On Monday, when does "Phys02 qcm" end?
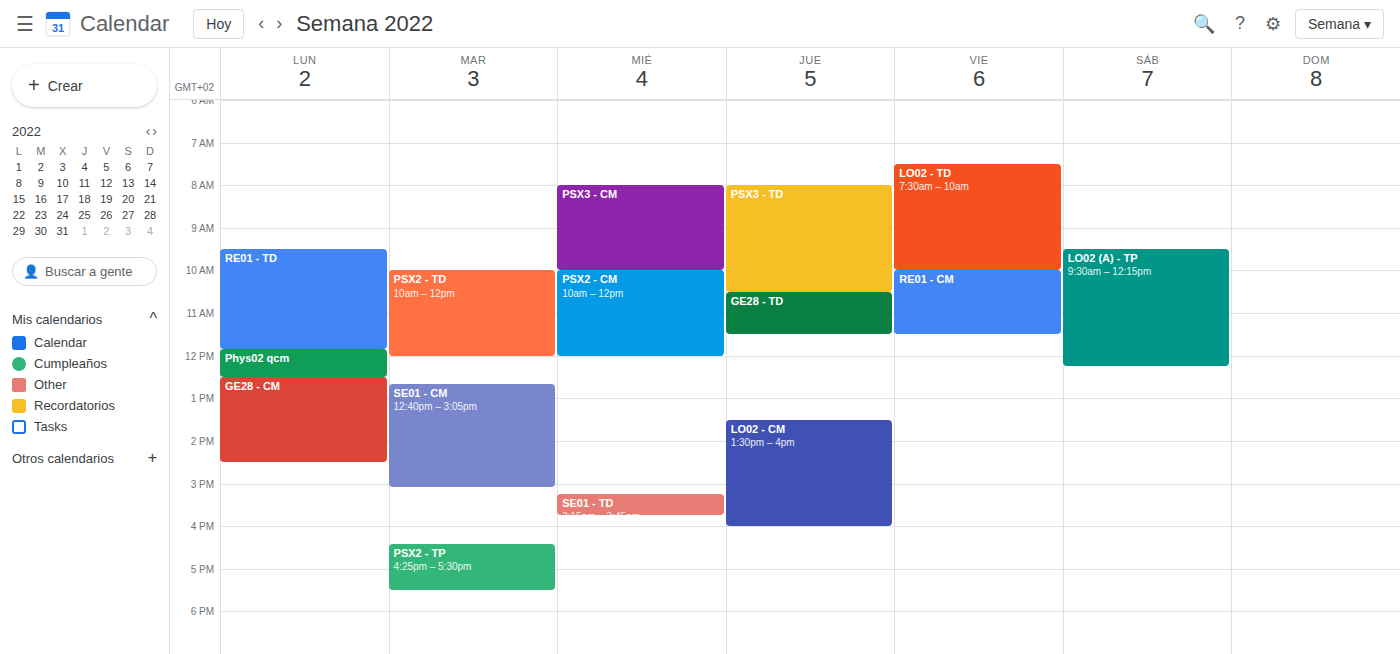
12:30 PM